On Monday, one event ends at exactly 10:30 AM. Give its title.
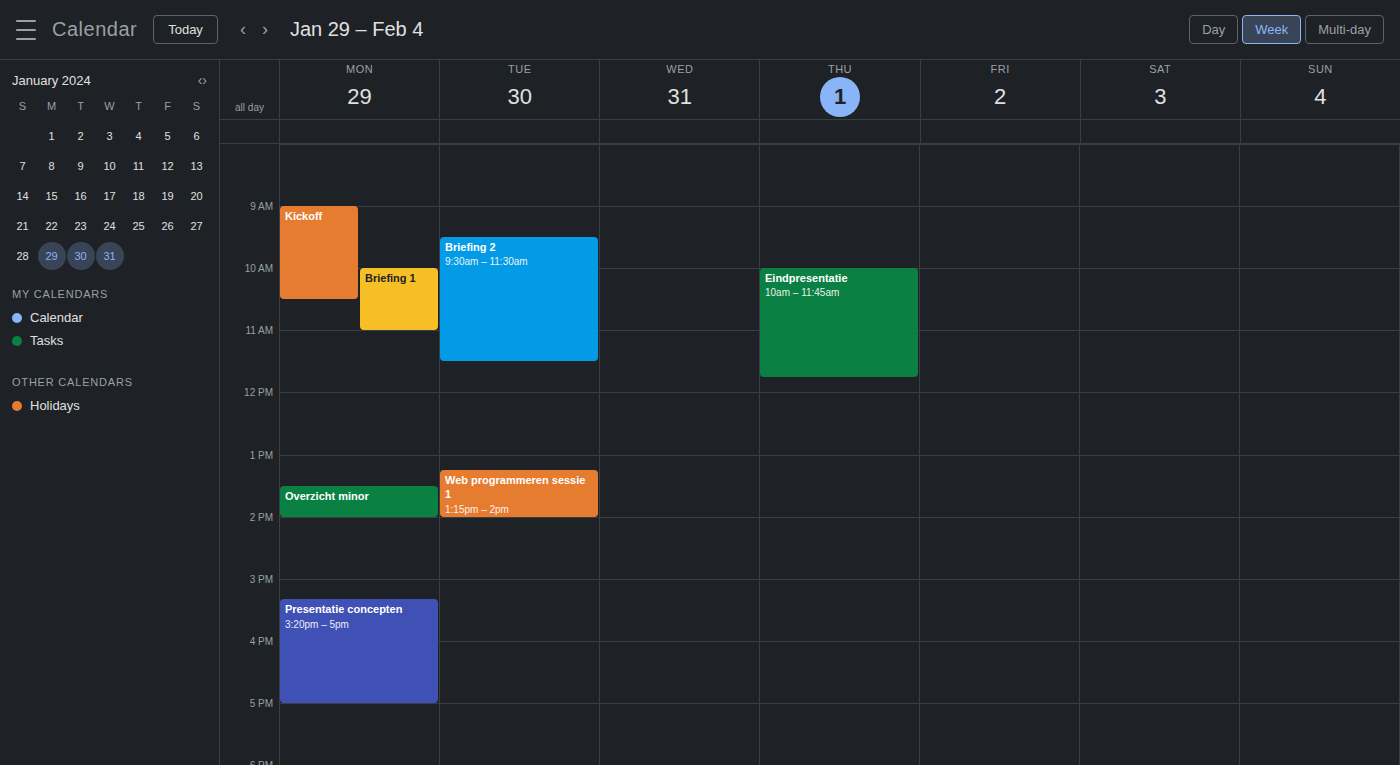
"Kickoff"